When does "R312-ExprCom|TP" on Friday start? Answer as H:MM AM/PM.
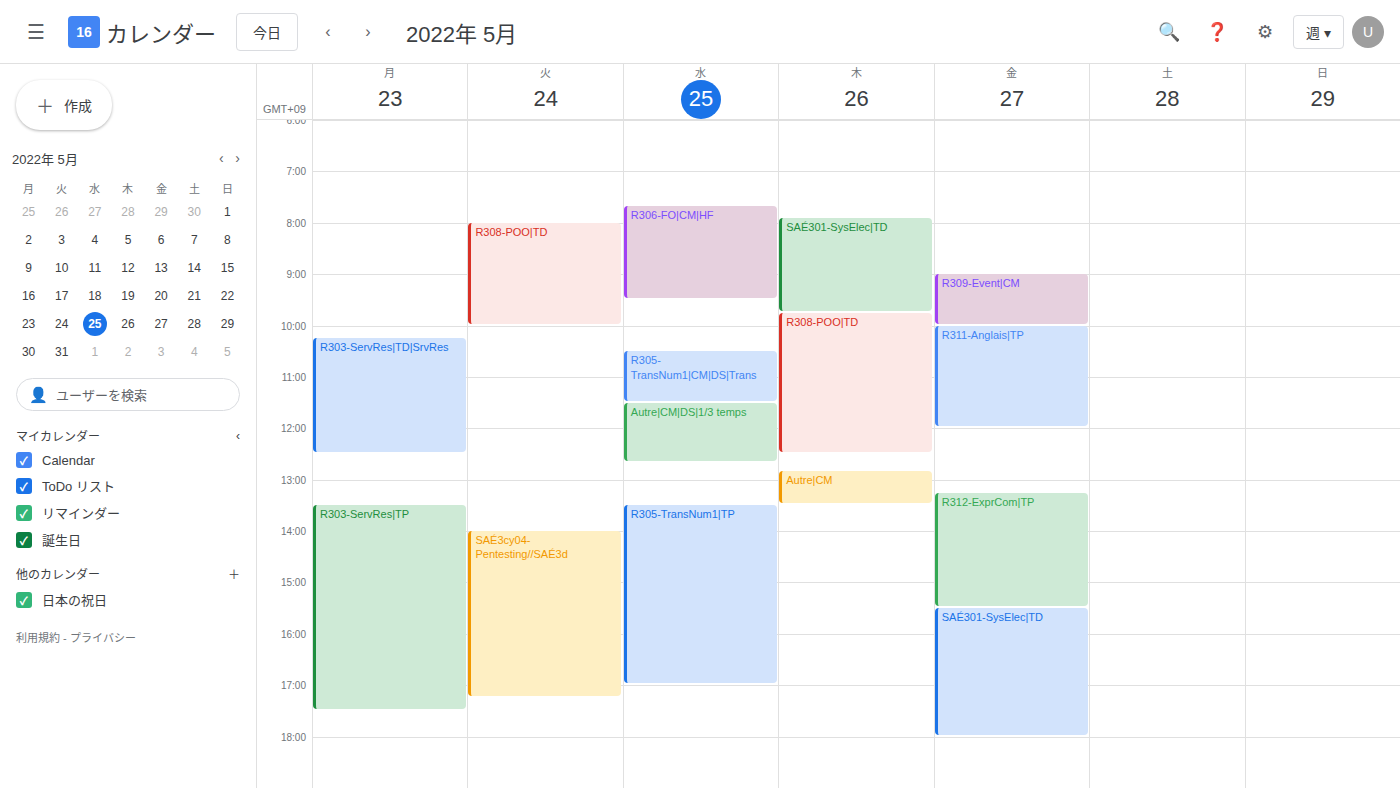
1:15 PM